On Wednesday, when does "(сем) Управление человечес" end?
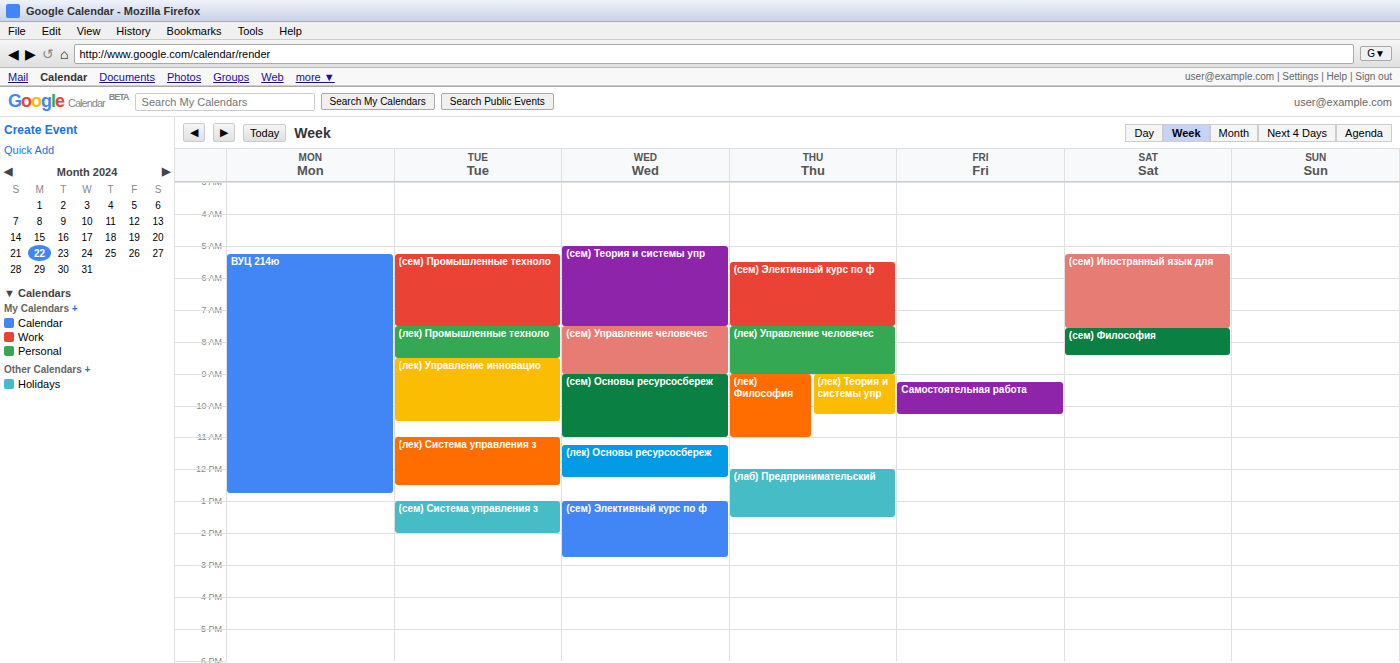
09:00